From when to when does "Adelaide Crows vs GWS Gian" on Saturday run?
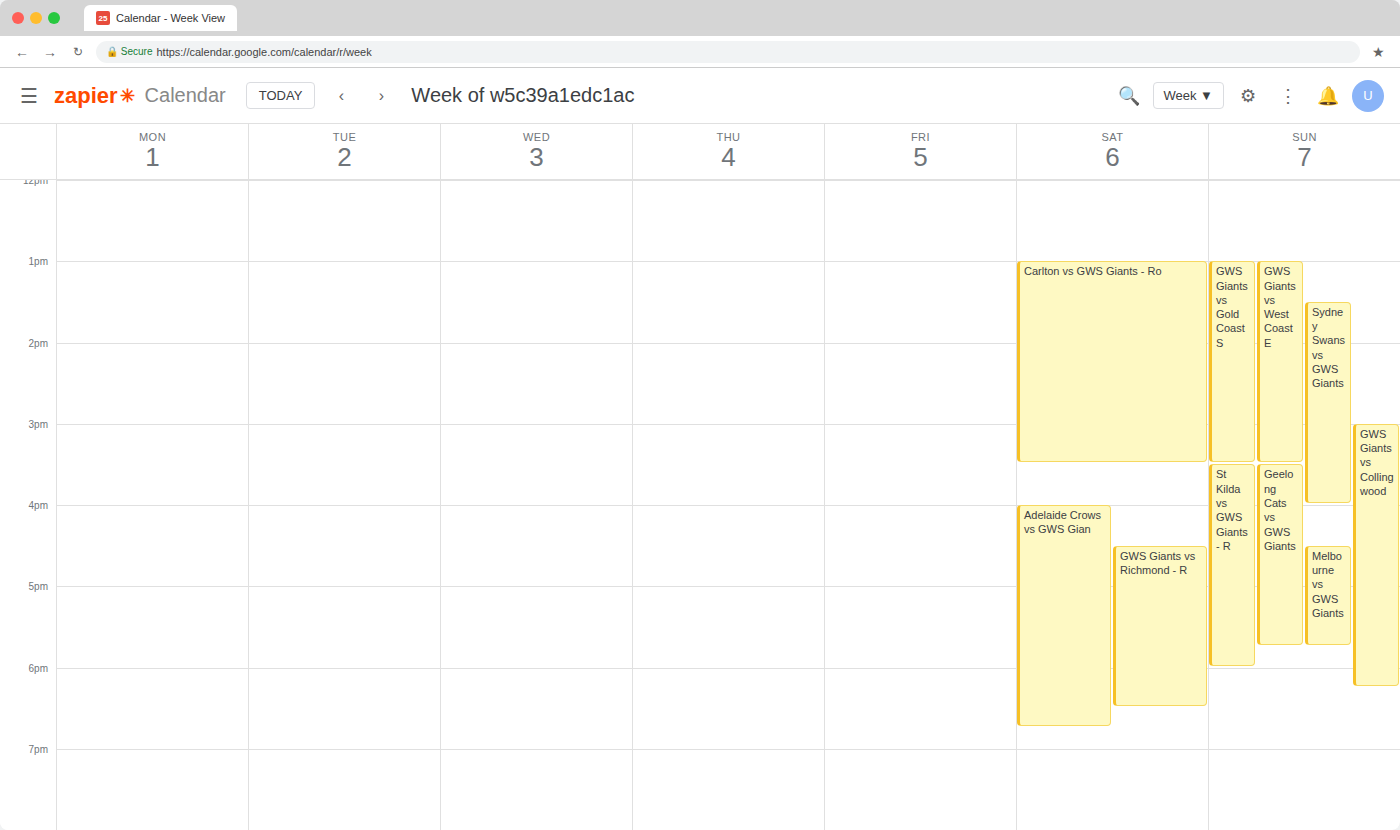
4:00 PM to 6:45 PM